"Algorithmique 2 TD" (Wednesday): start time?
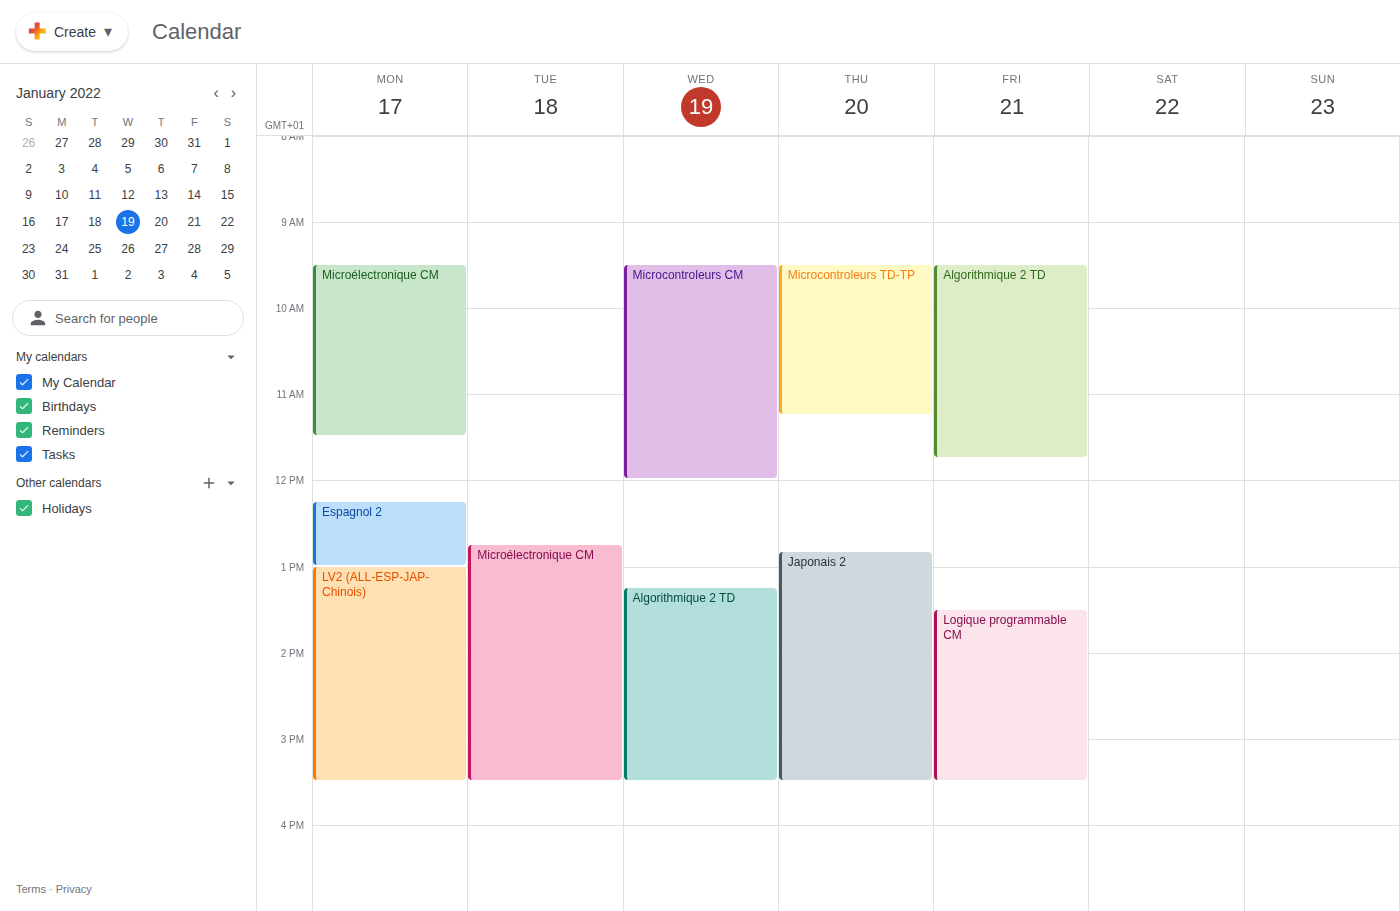
1:15 PM